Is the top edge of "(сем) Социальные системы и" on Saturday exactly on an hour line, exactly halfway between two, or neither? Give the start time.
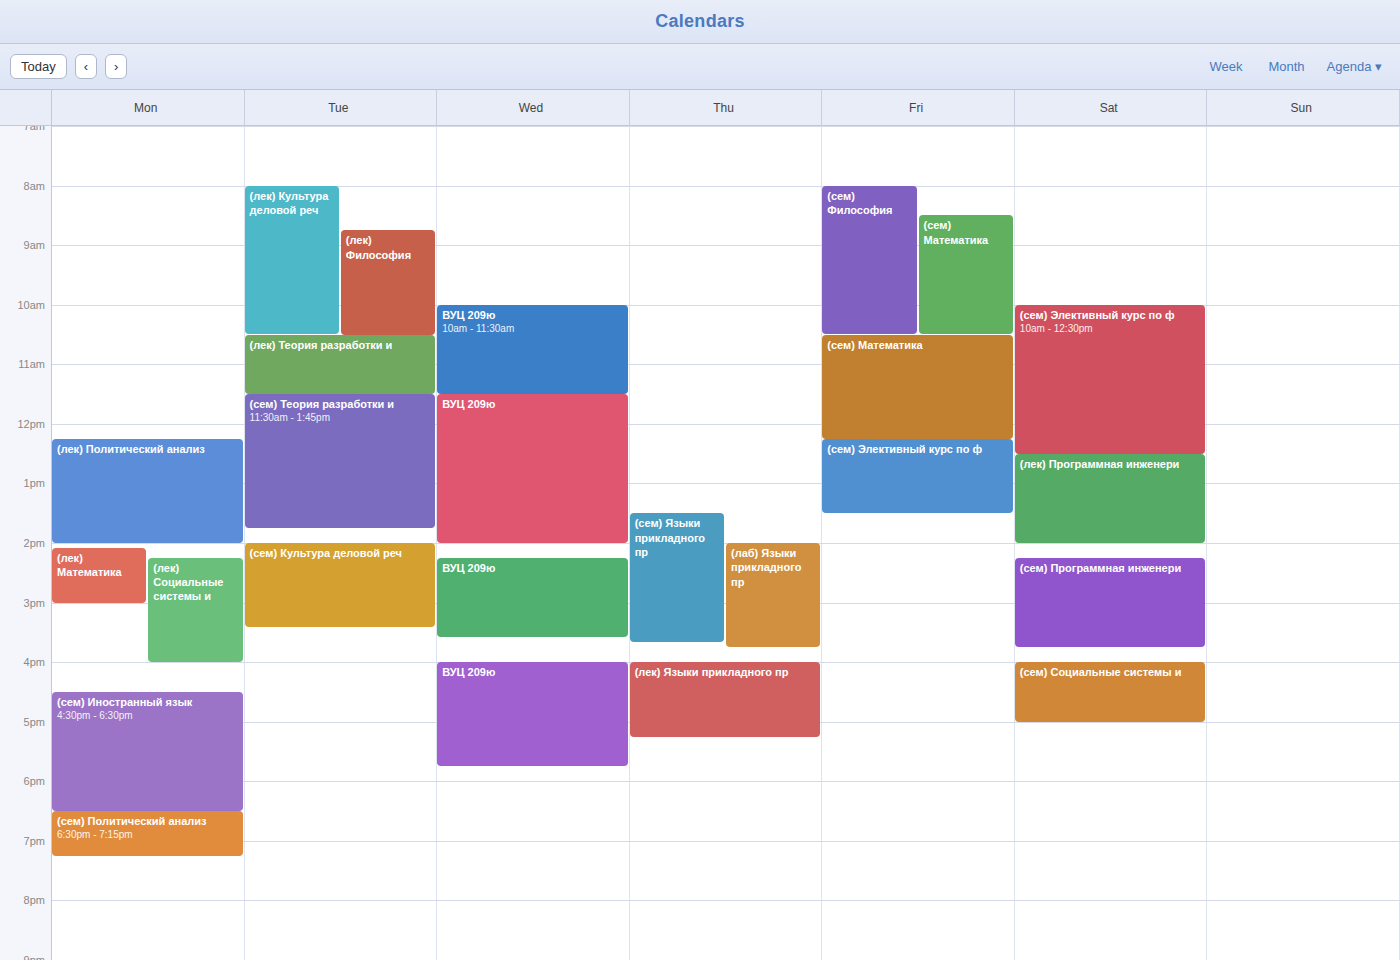
16:00 -- exactly on the 16:00 line.